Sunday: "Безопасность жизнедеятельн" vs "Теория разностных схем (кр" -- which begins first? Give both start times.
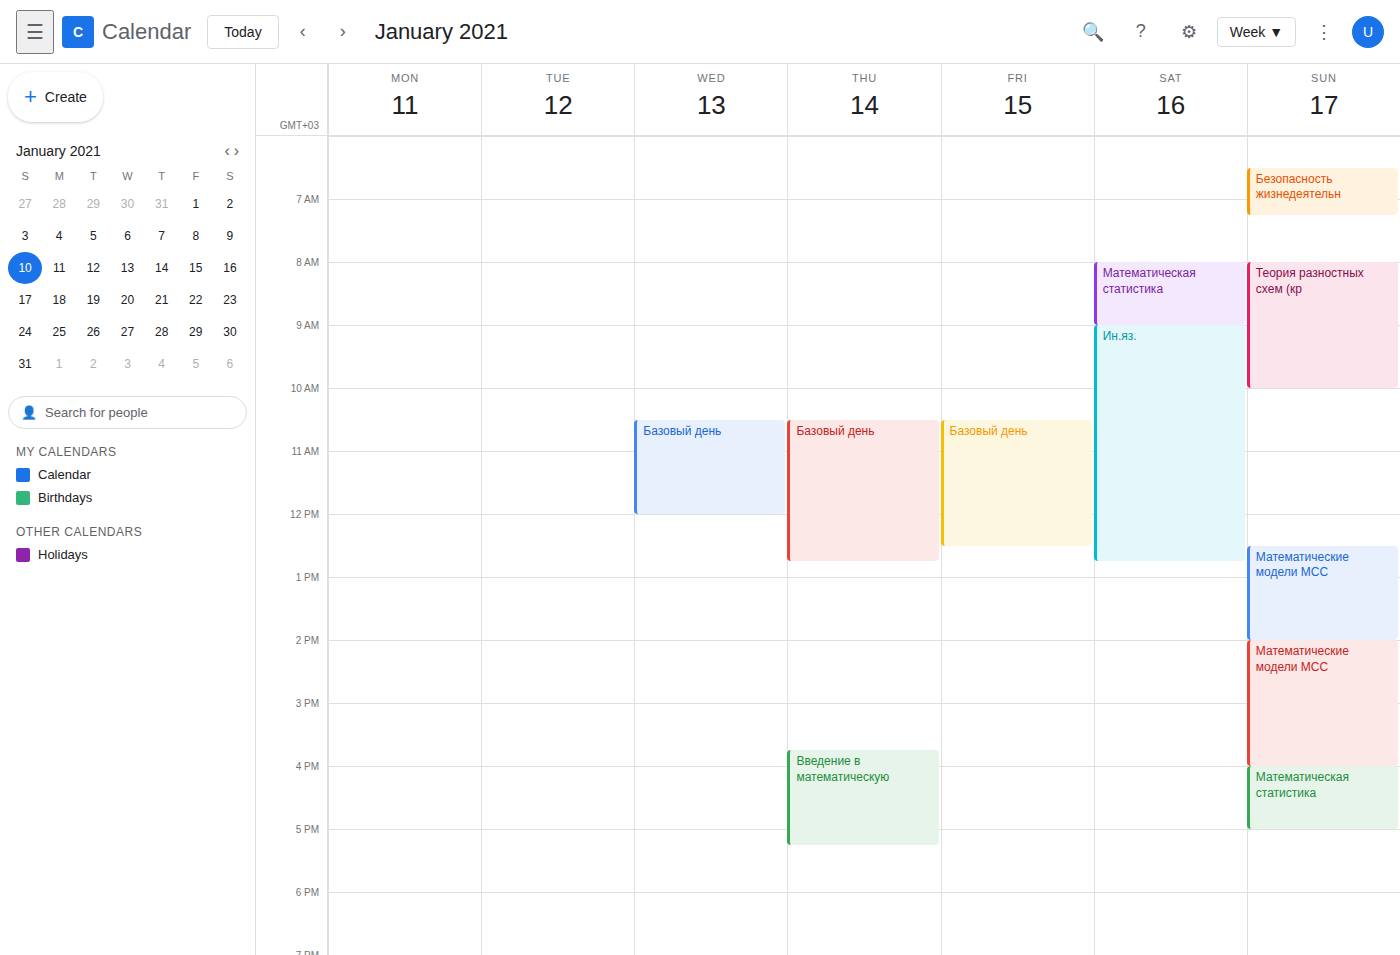
"Безопасность жизнедеятельн" 06:30; "Теория разностных схем (кр" 08:00.